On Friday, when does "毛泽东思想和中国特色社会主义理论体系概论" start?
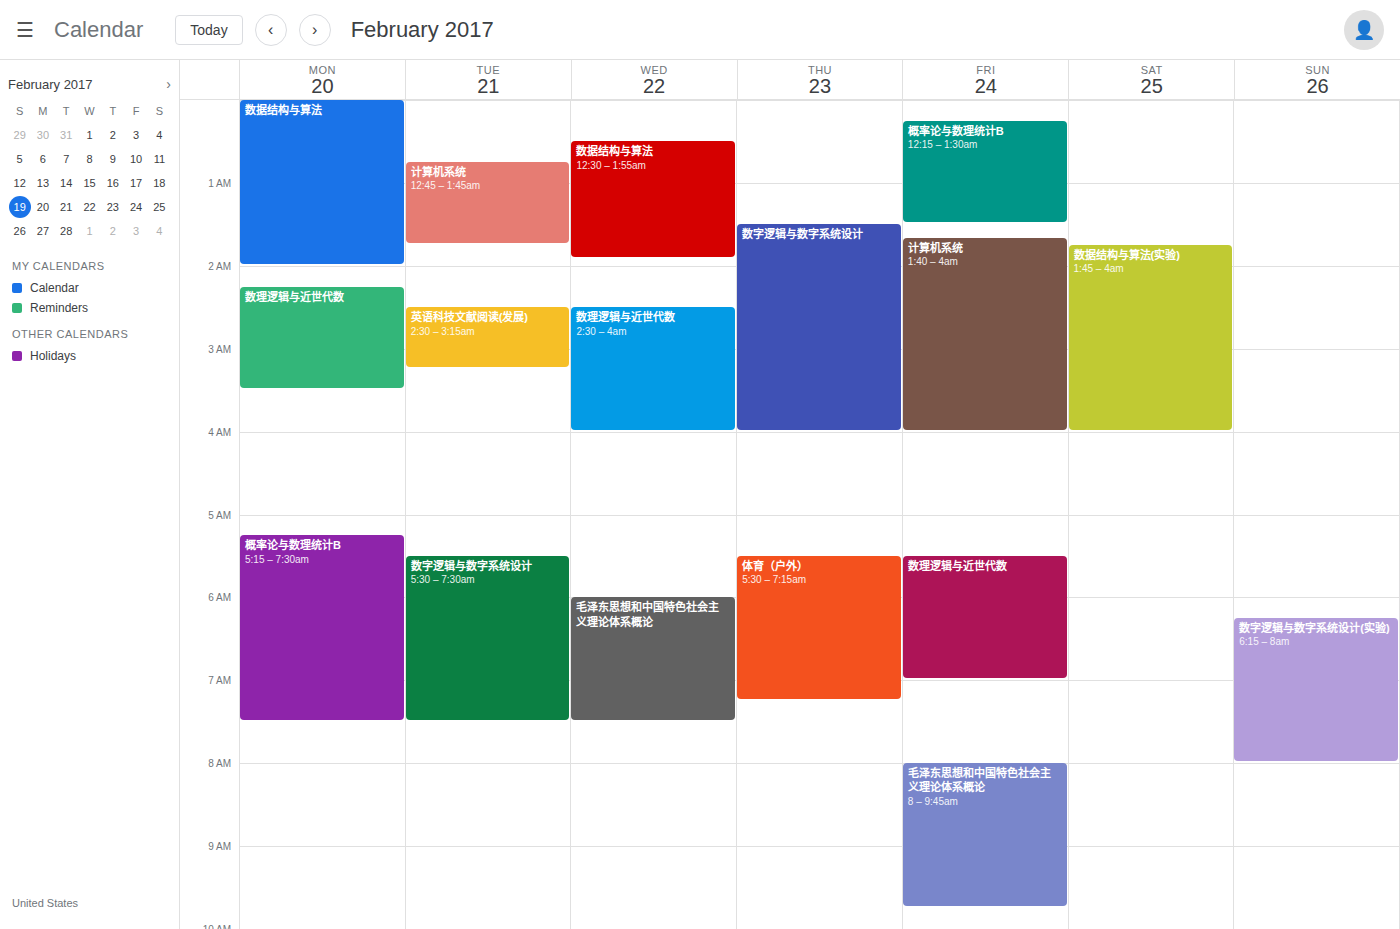
8:00 AM